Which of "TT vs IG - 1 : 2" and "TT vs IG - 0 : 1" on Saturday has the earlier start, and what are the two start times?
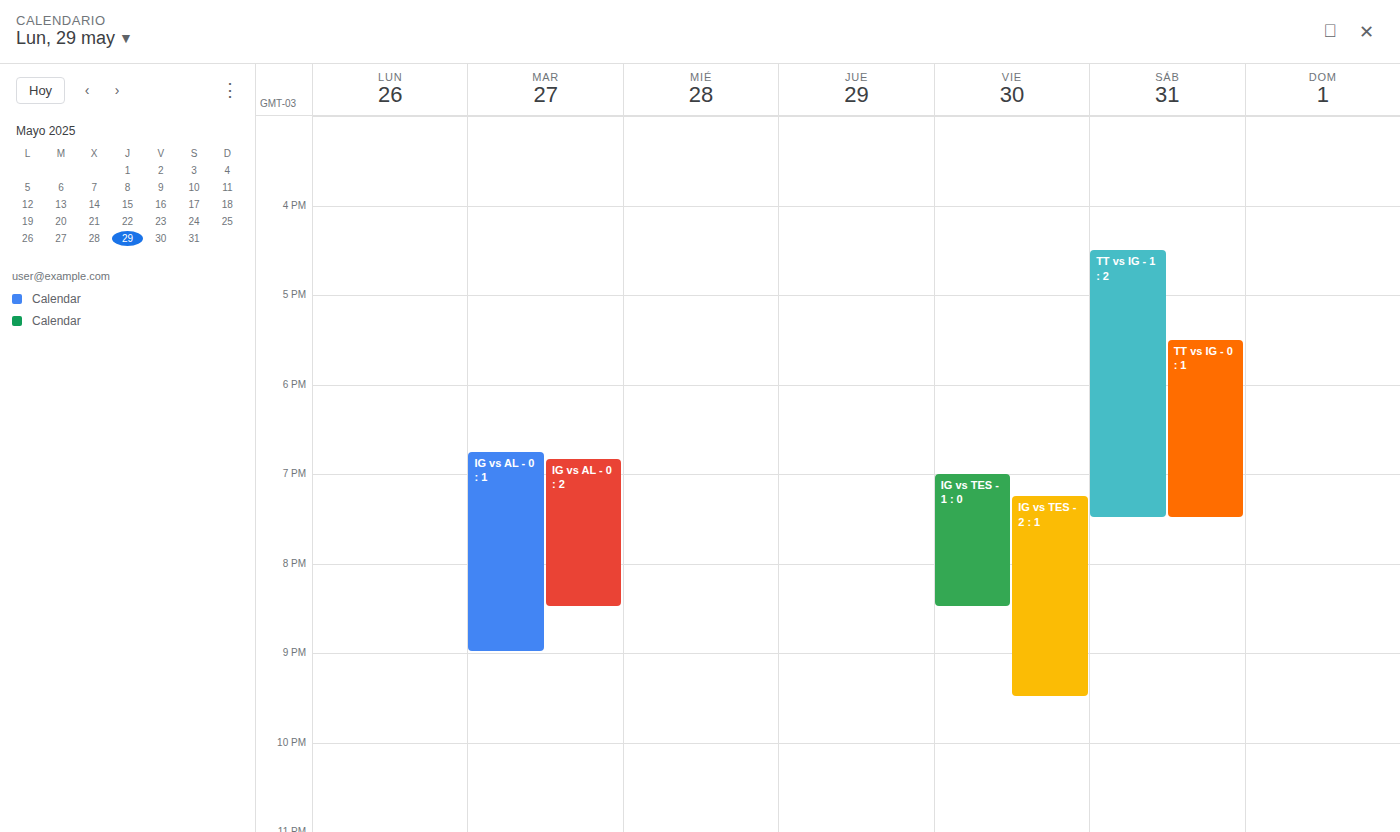
"TT vs IG - 1 : 2" 4:30 PM; "TT vs IG - 0 : 1" 5:30 PM.